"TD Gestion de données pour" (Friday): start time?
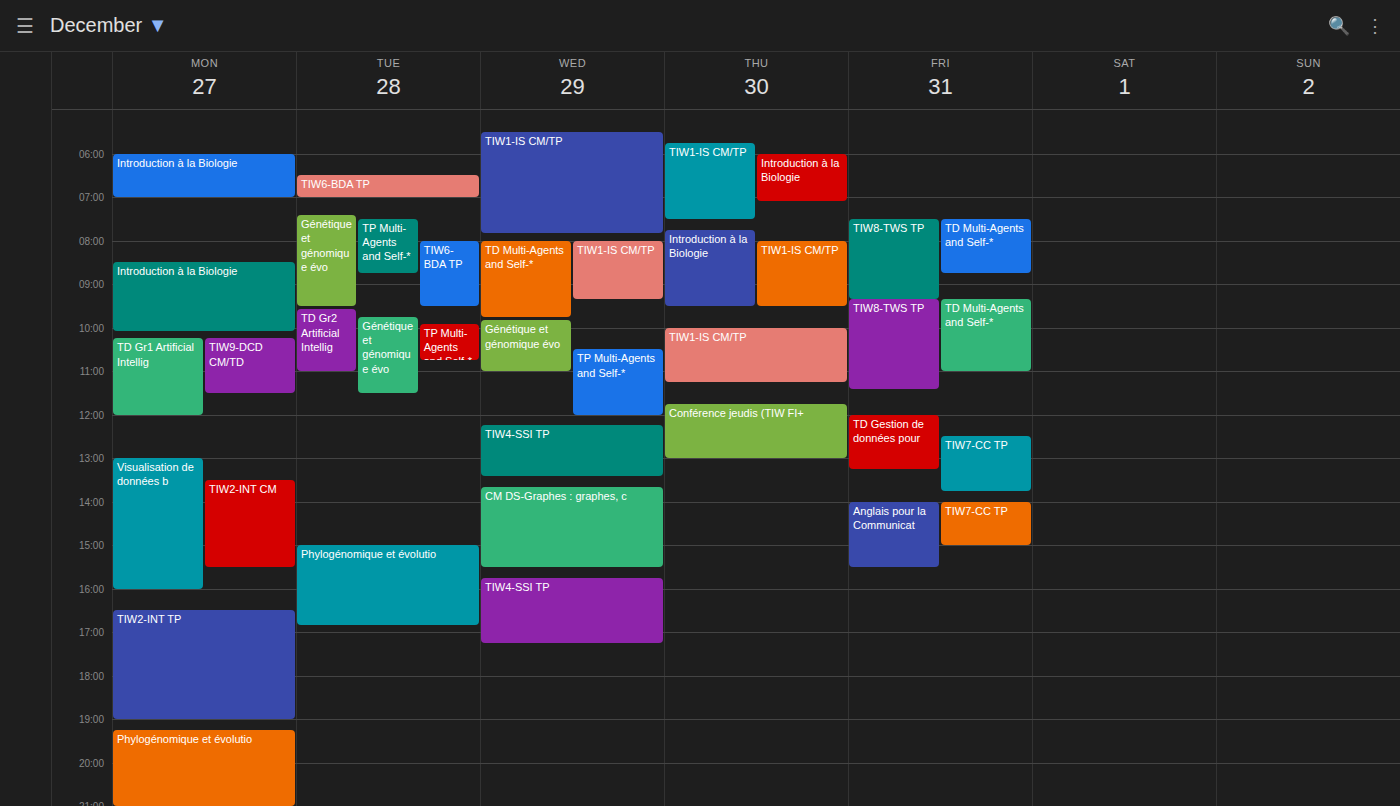
12:00 PM